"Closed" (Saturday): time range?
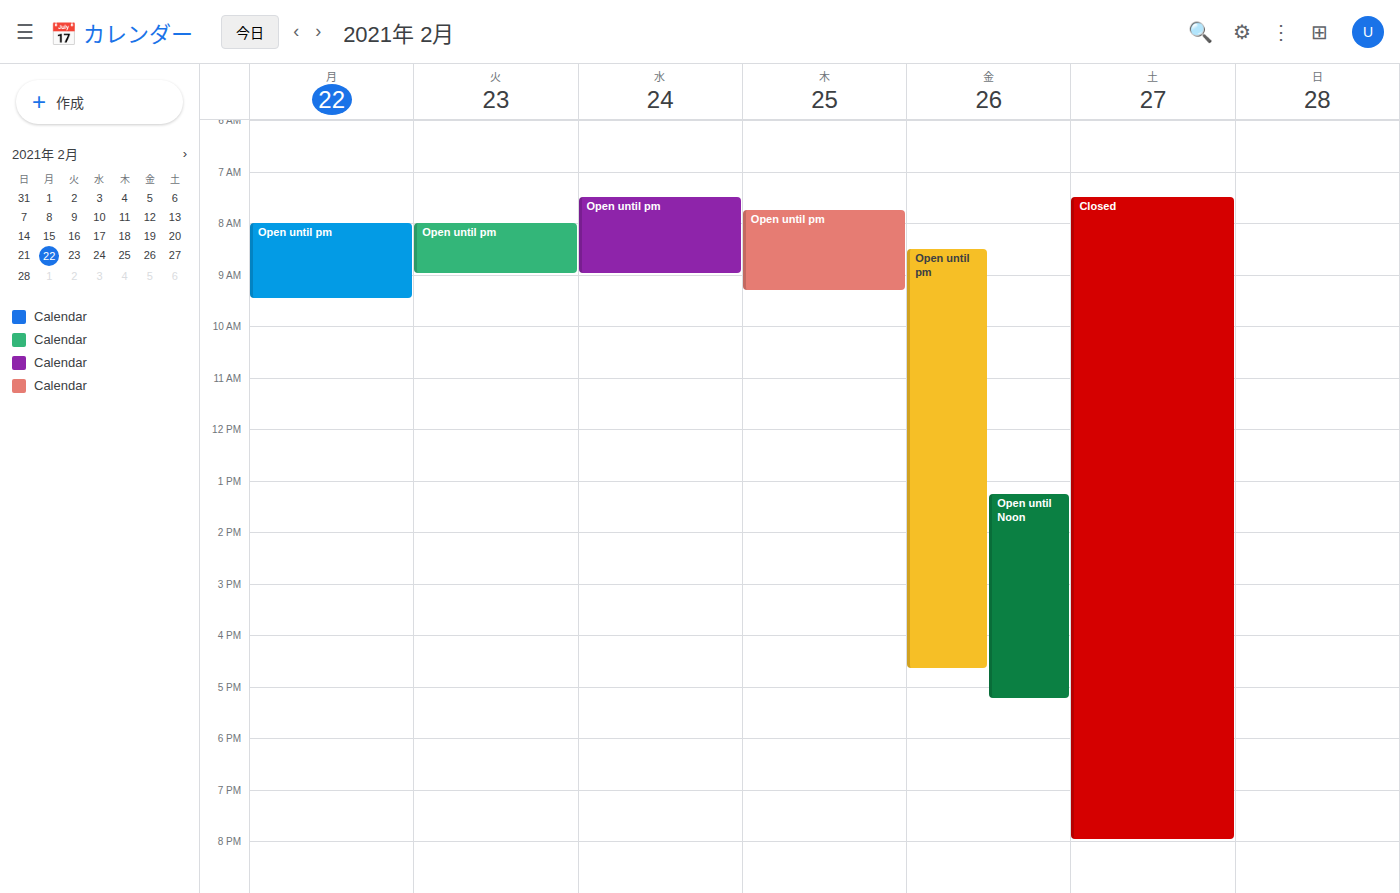
7:30 AM to 8:00 PM